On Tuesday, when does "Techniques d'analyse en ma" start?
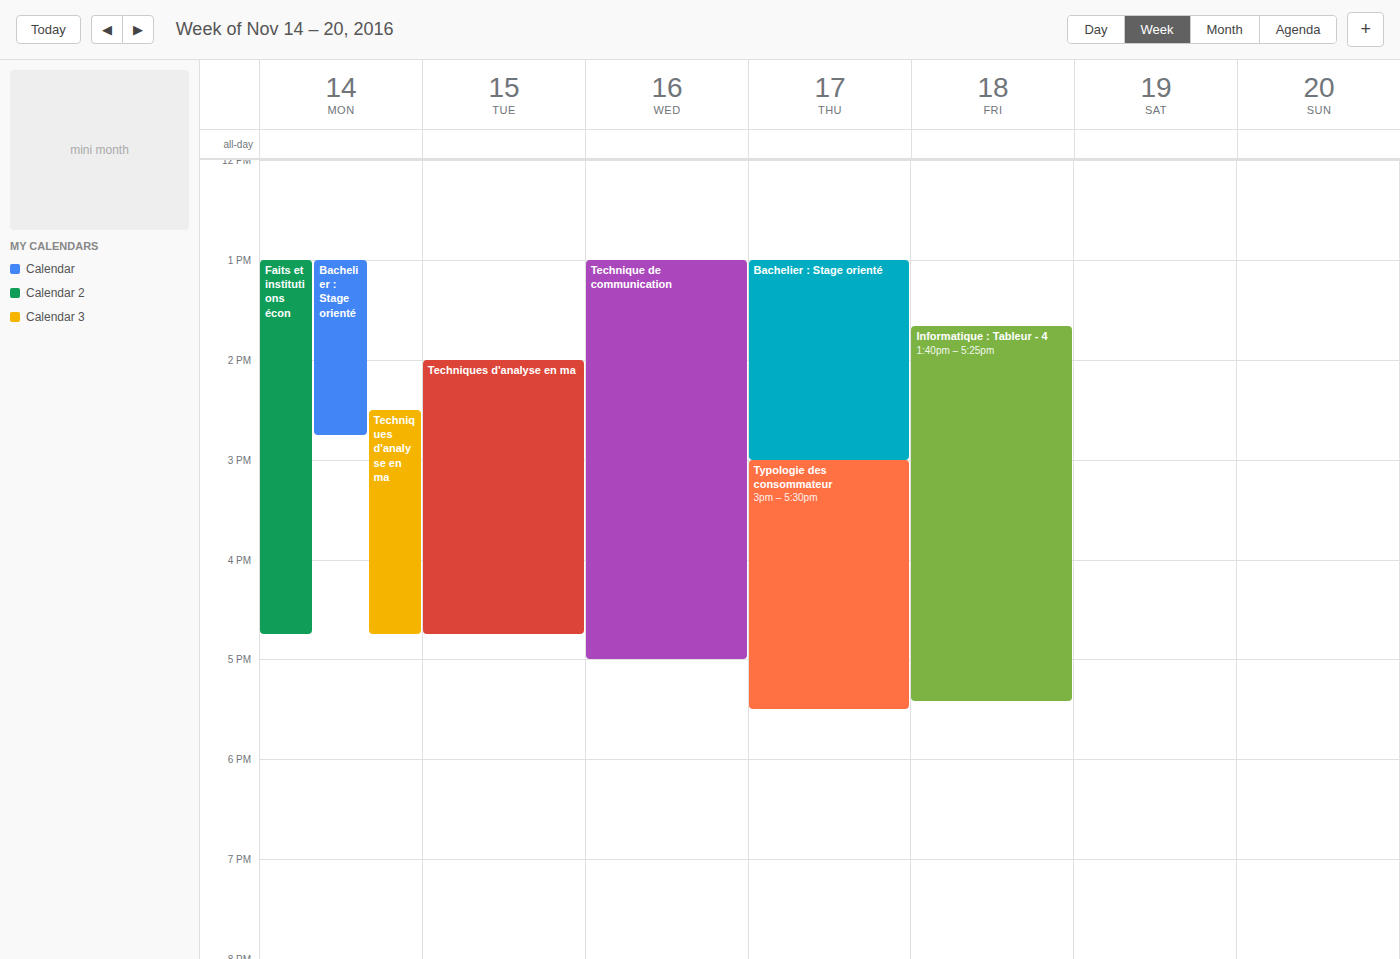
2:00 PM